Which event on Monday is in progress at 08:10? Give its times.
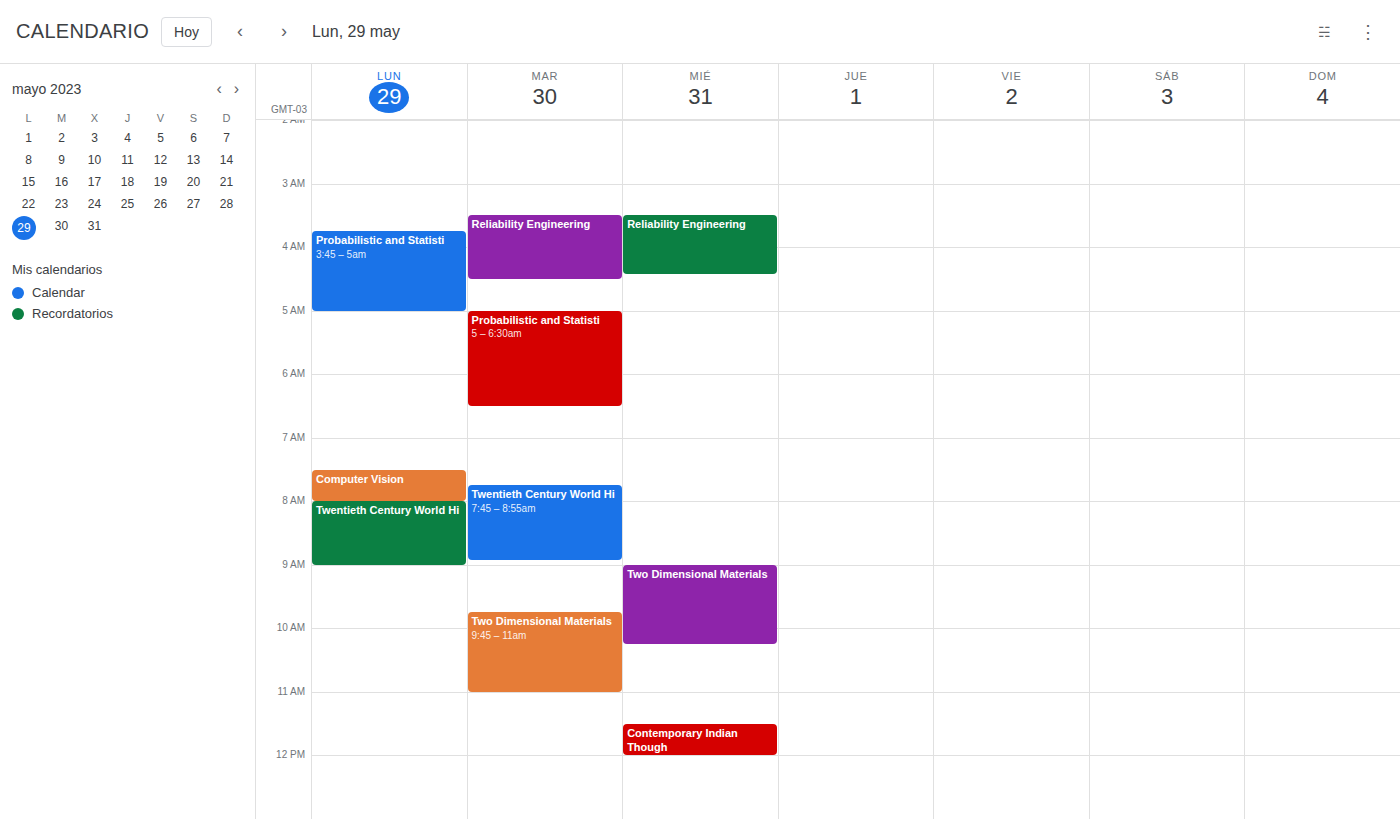
"Twentieth Century World Hi", 08:00 to 09:00